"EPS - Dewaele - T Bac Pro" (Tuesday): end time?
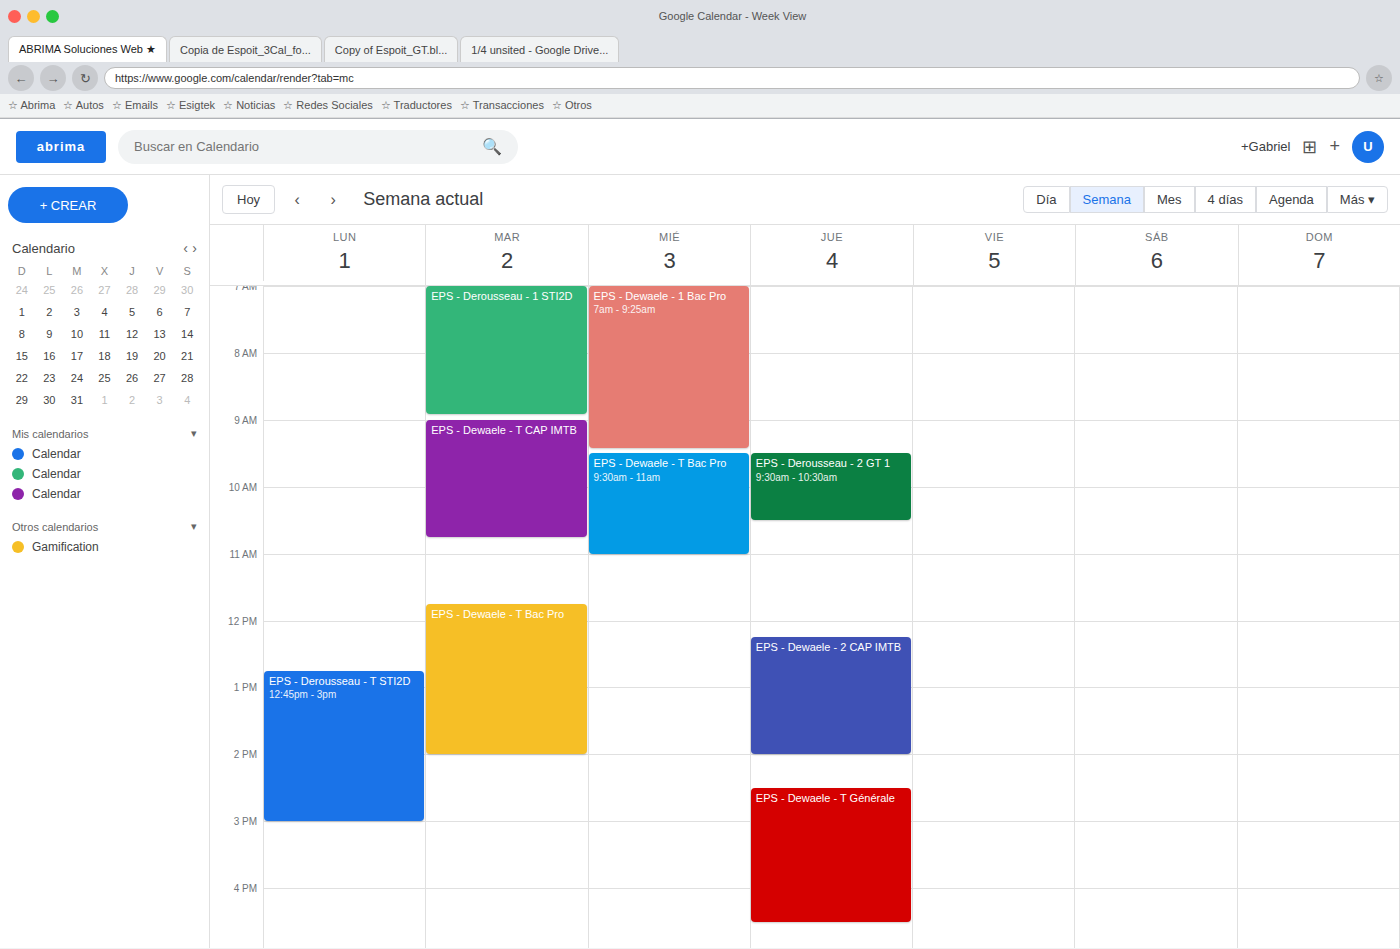
2:00 PM